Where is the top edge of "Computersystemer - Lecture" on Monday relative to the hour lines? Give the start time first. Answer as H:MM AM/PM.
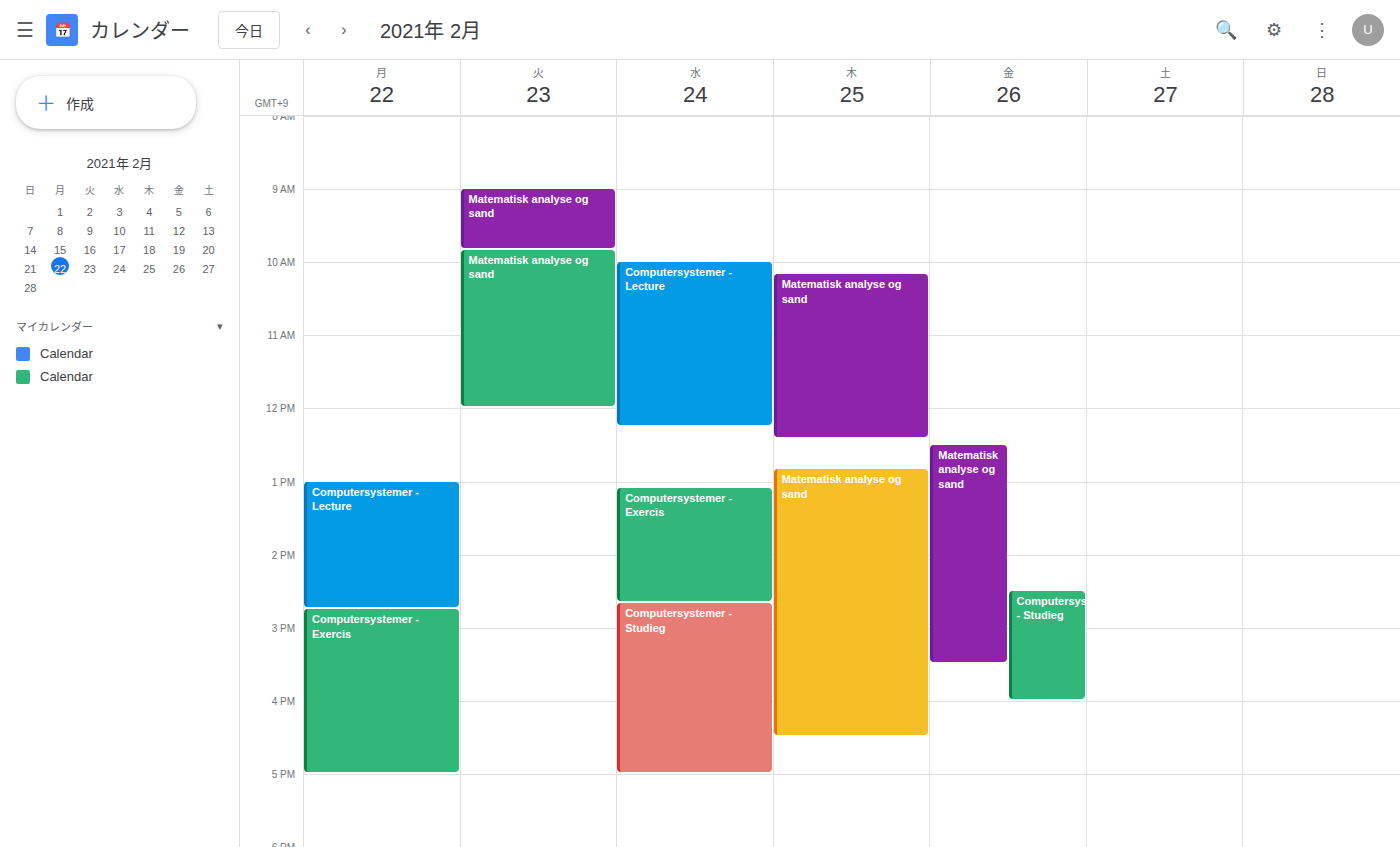
1:00 PM -- exactly on the 1 PM line.